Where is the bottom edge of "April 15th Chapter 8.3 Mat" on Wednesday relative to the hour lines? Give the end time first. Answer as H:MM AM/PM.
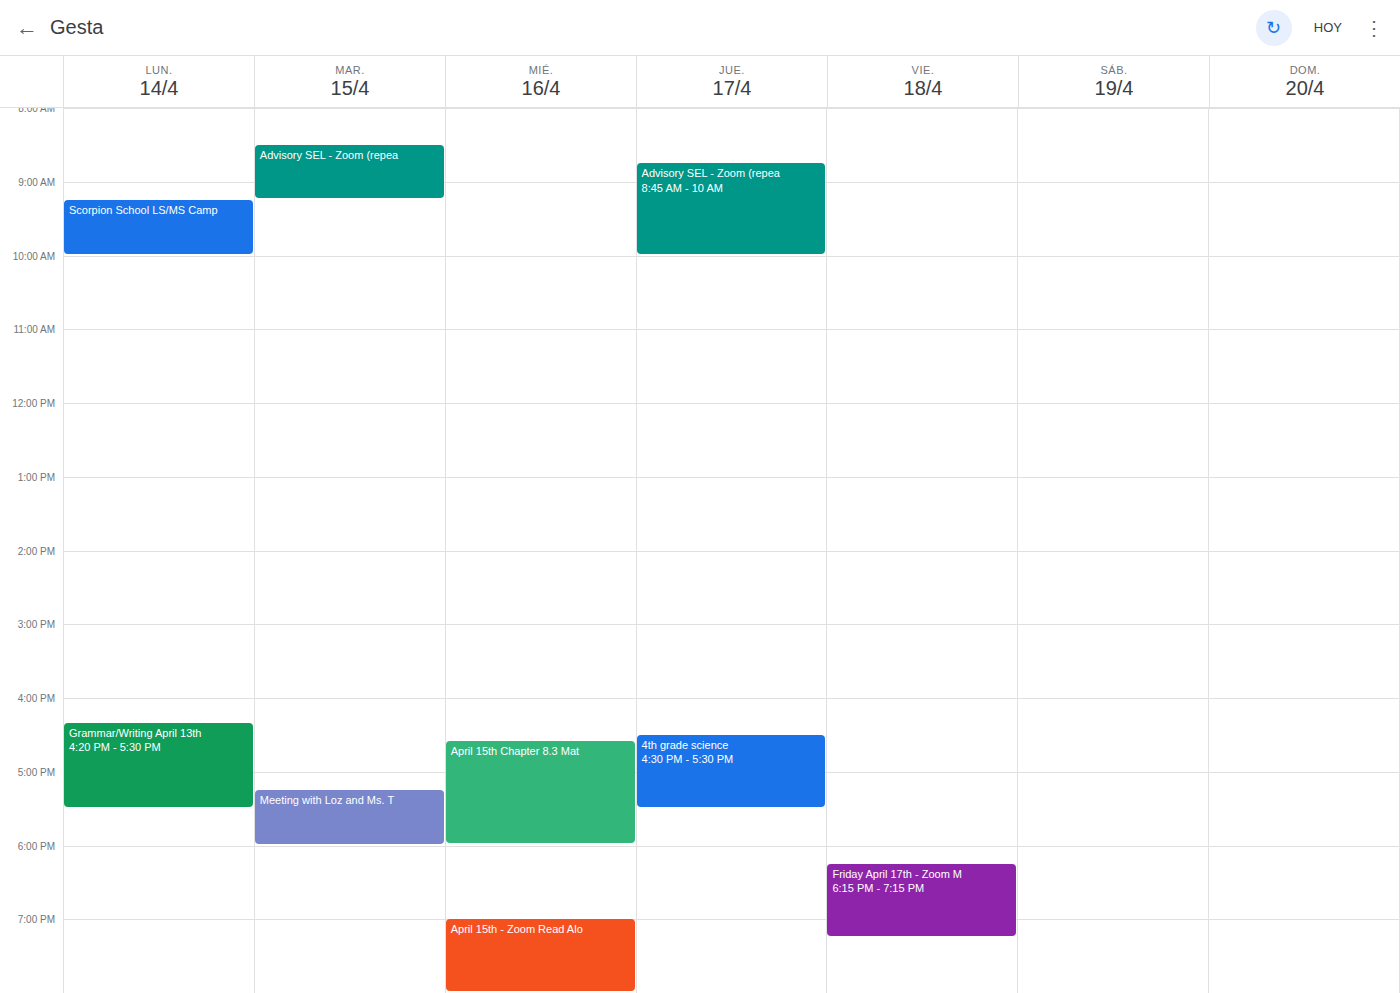
6:00 PM -- exactly on the 6 PM line.